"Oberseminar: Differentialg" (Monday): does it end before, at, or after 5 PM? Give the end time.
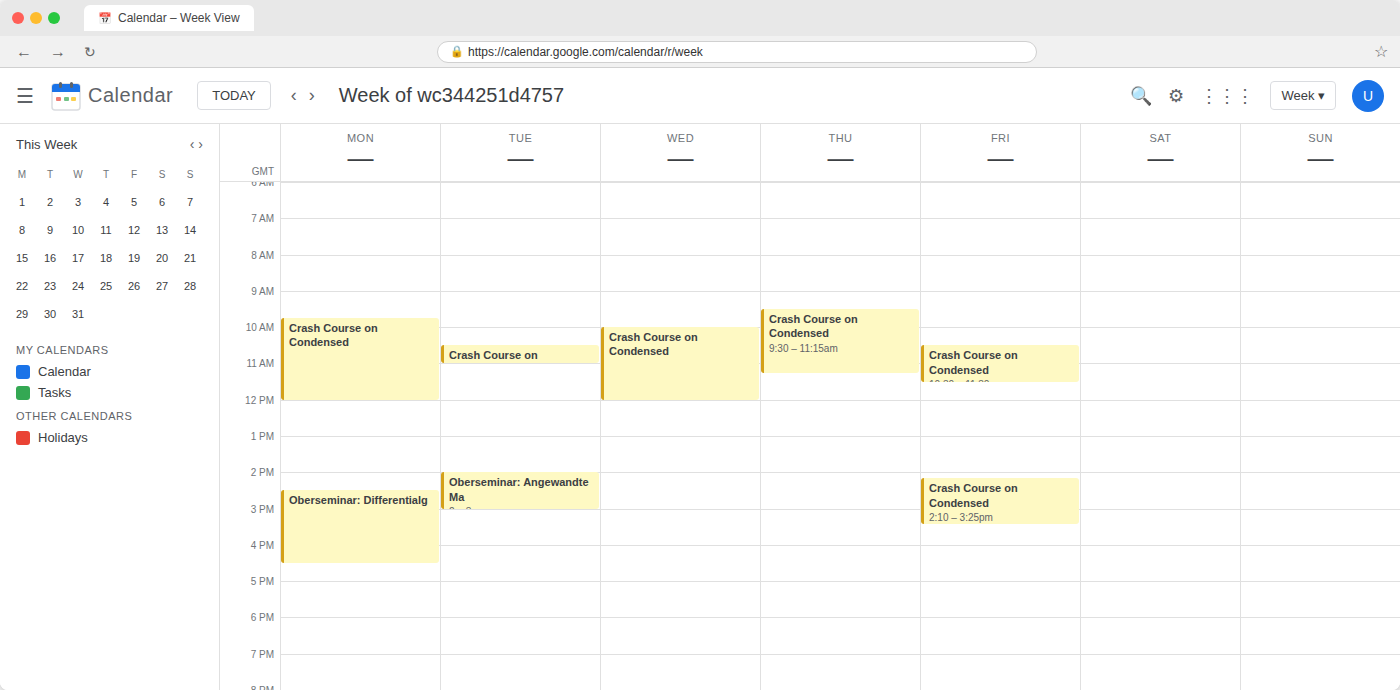
4:30 PM -- before 5 PM, 30 minutes above the 5 PM line.